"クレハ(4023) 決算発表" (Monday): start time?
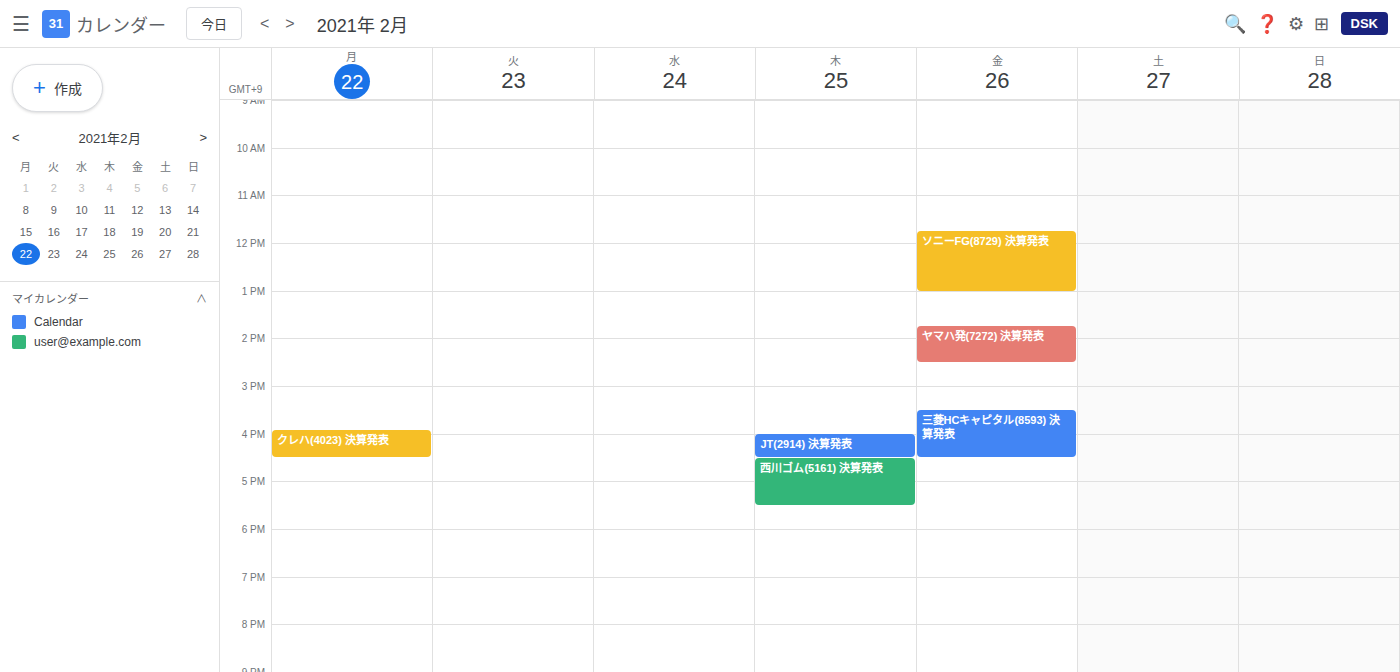
3:55 PM